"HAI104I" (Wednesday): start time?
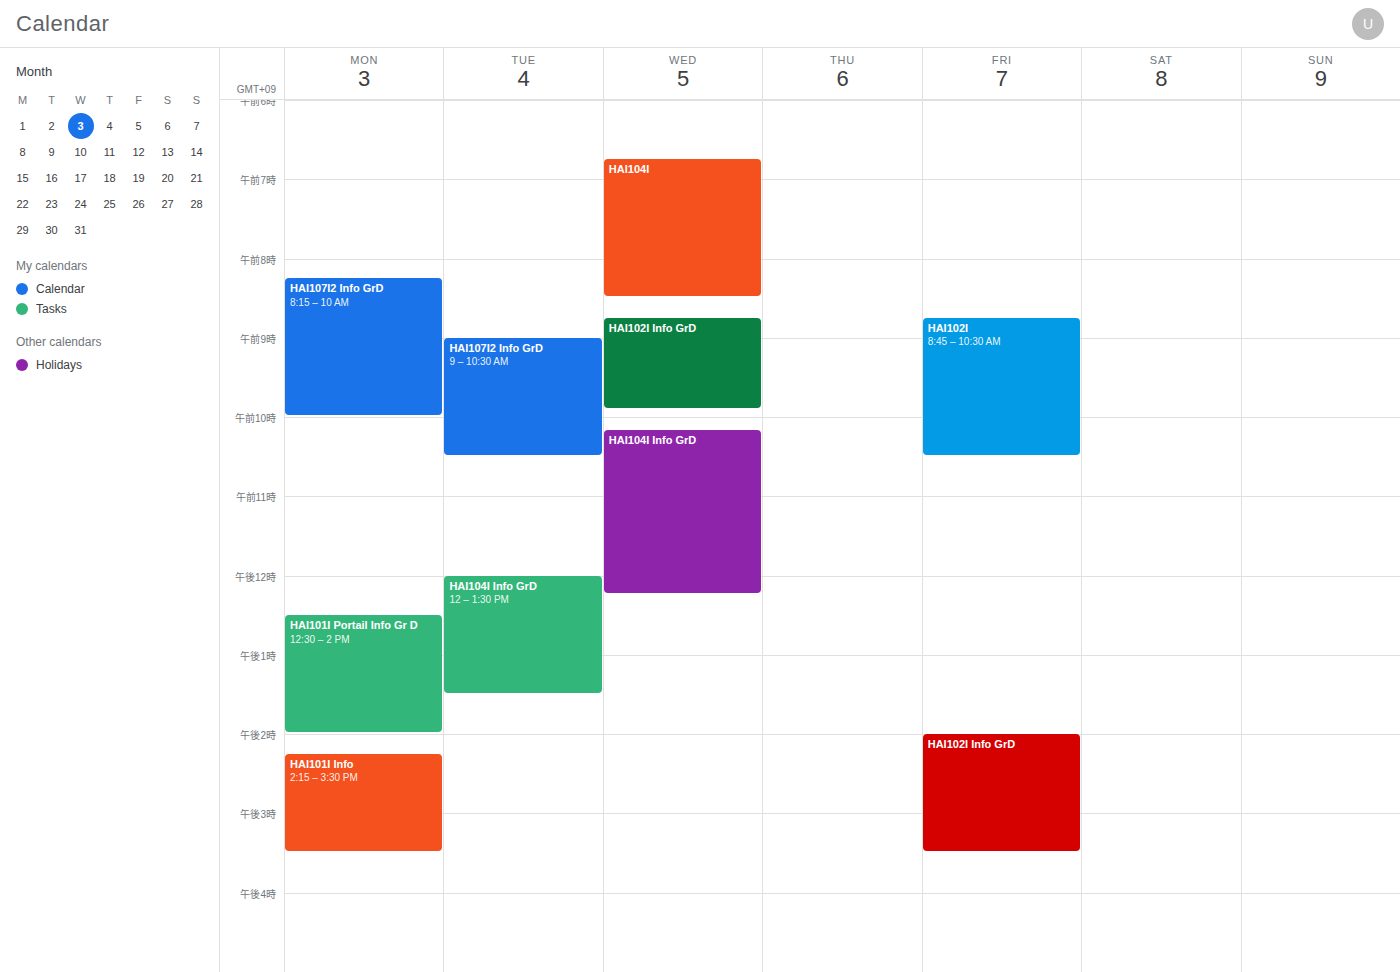
06:45